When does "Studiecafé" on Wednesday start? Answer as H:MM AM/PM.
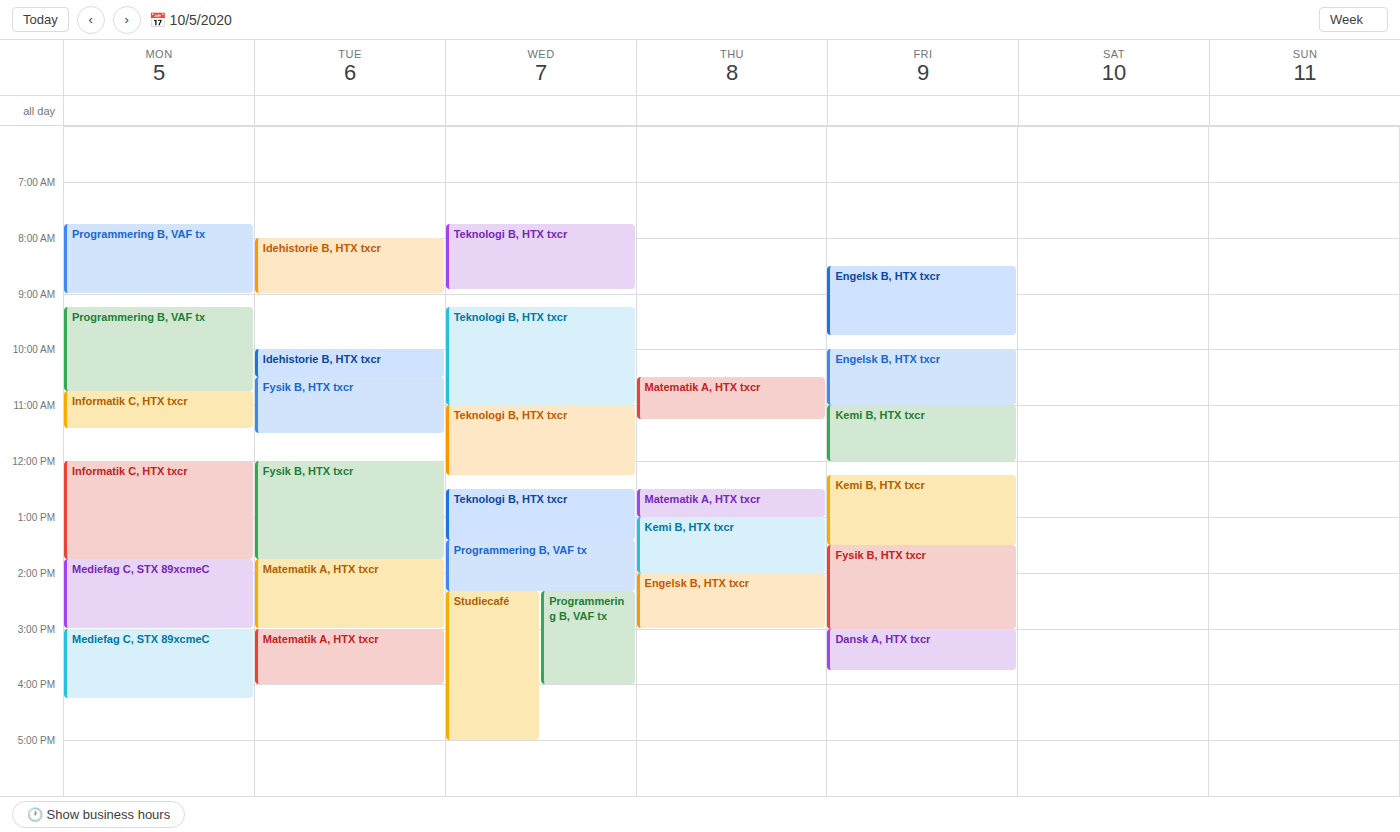
2:20 PM